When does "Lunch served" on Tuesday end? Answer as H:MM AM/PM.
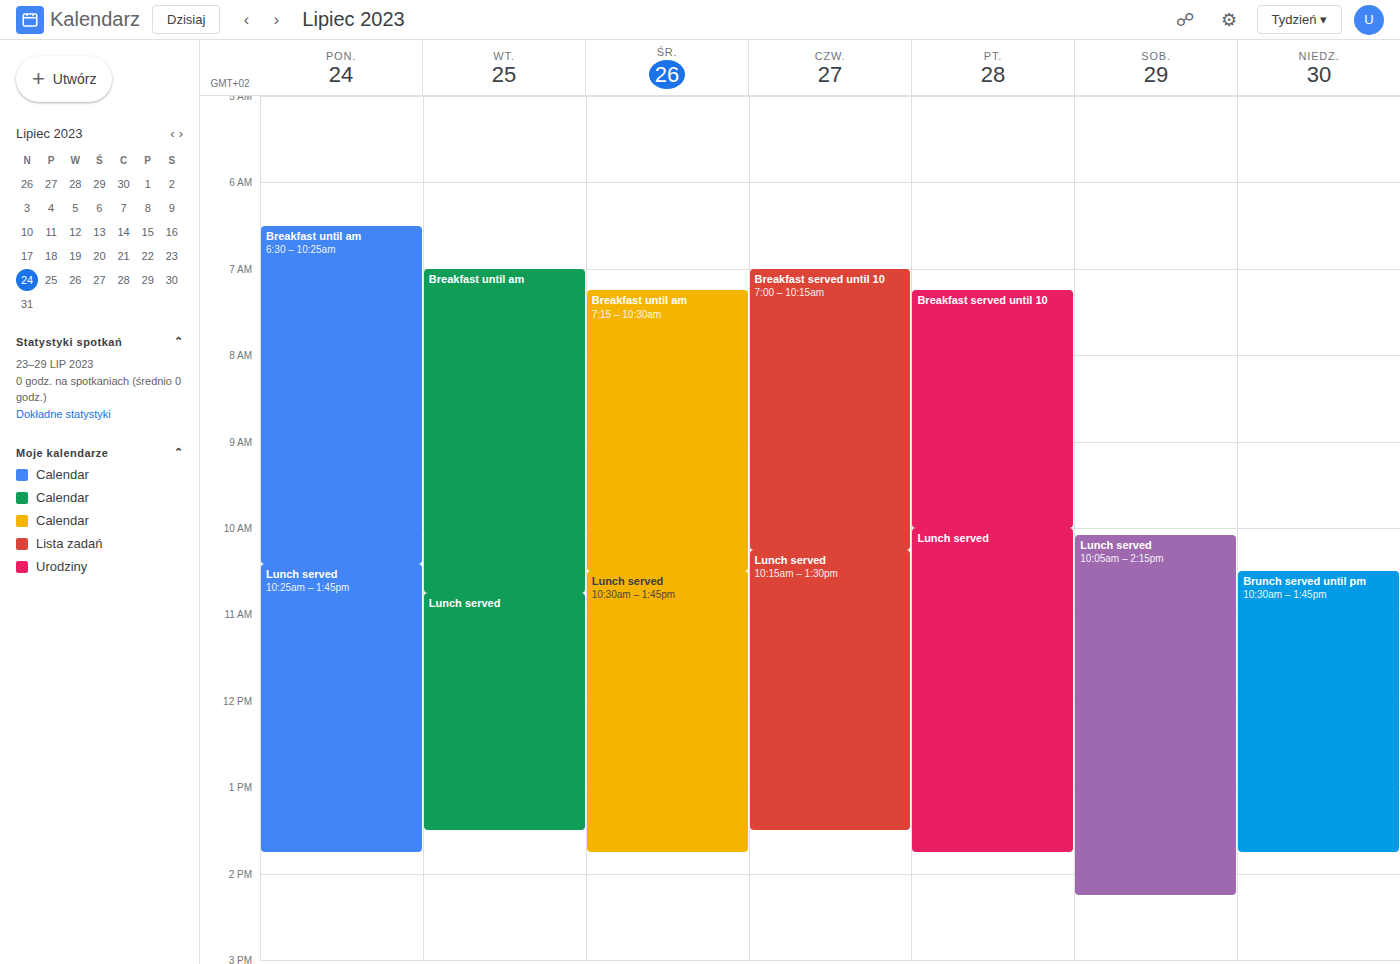
1:30 PM